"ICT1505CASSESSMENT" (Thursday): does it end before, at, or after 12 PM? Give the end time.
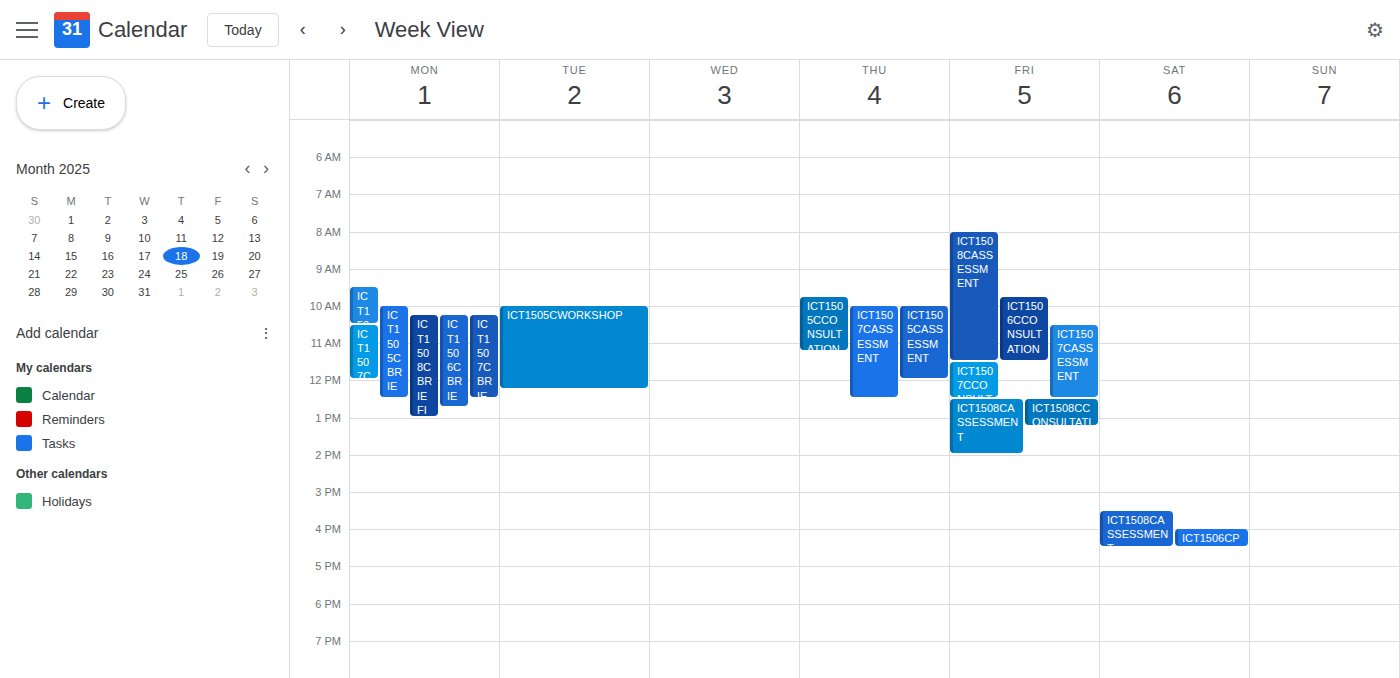
12:00 PM -- exactly at 12 PM, on the 12 PM line.